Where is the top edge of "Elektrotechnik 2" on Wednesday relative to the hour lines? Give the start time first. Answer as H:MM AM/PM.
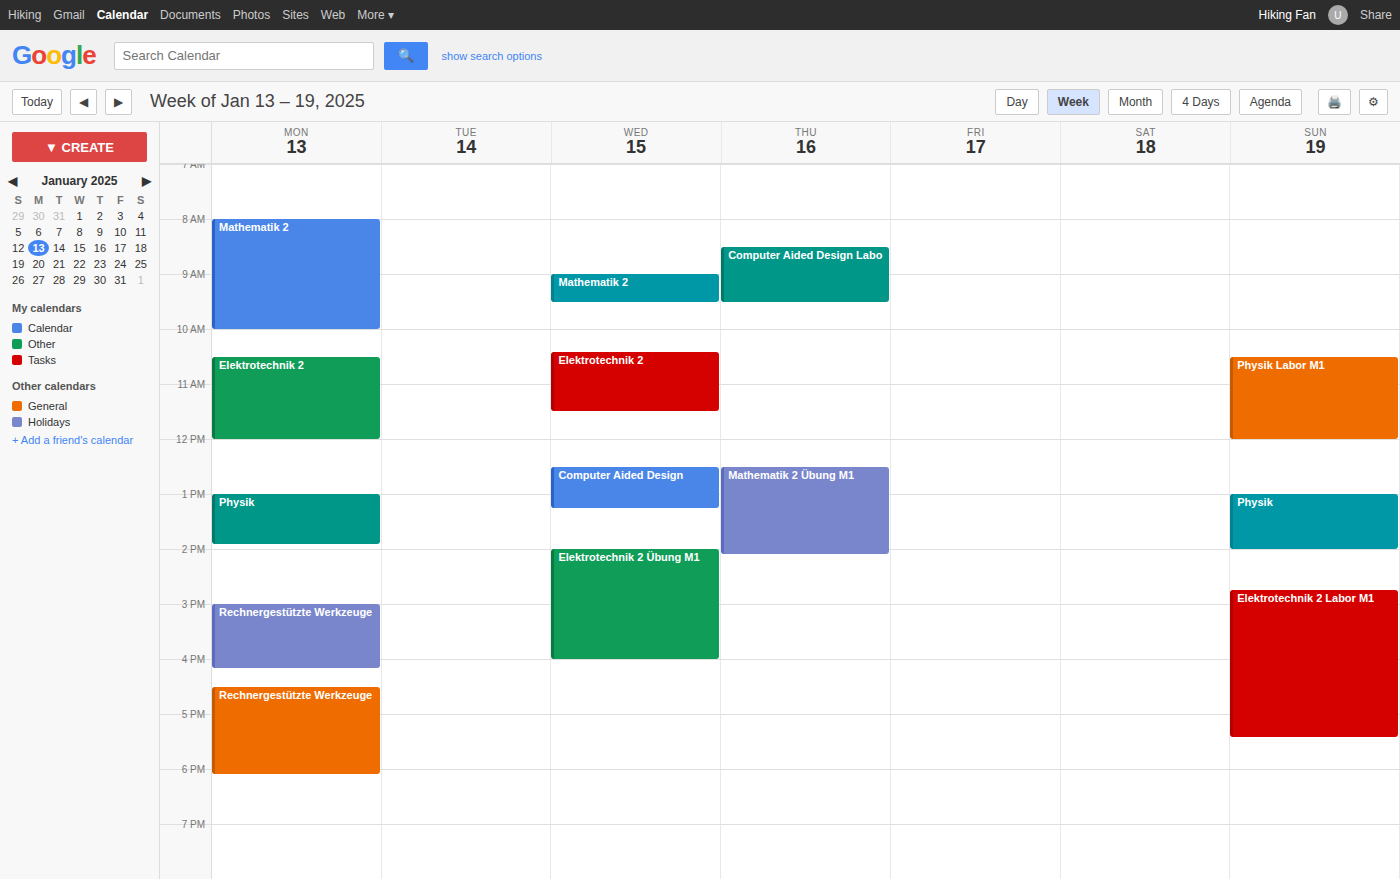
10:25 AM -- neither: 25 minutes below the 10 AM line and 35 minutes above the 11 AM line.